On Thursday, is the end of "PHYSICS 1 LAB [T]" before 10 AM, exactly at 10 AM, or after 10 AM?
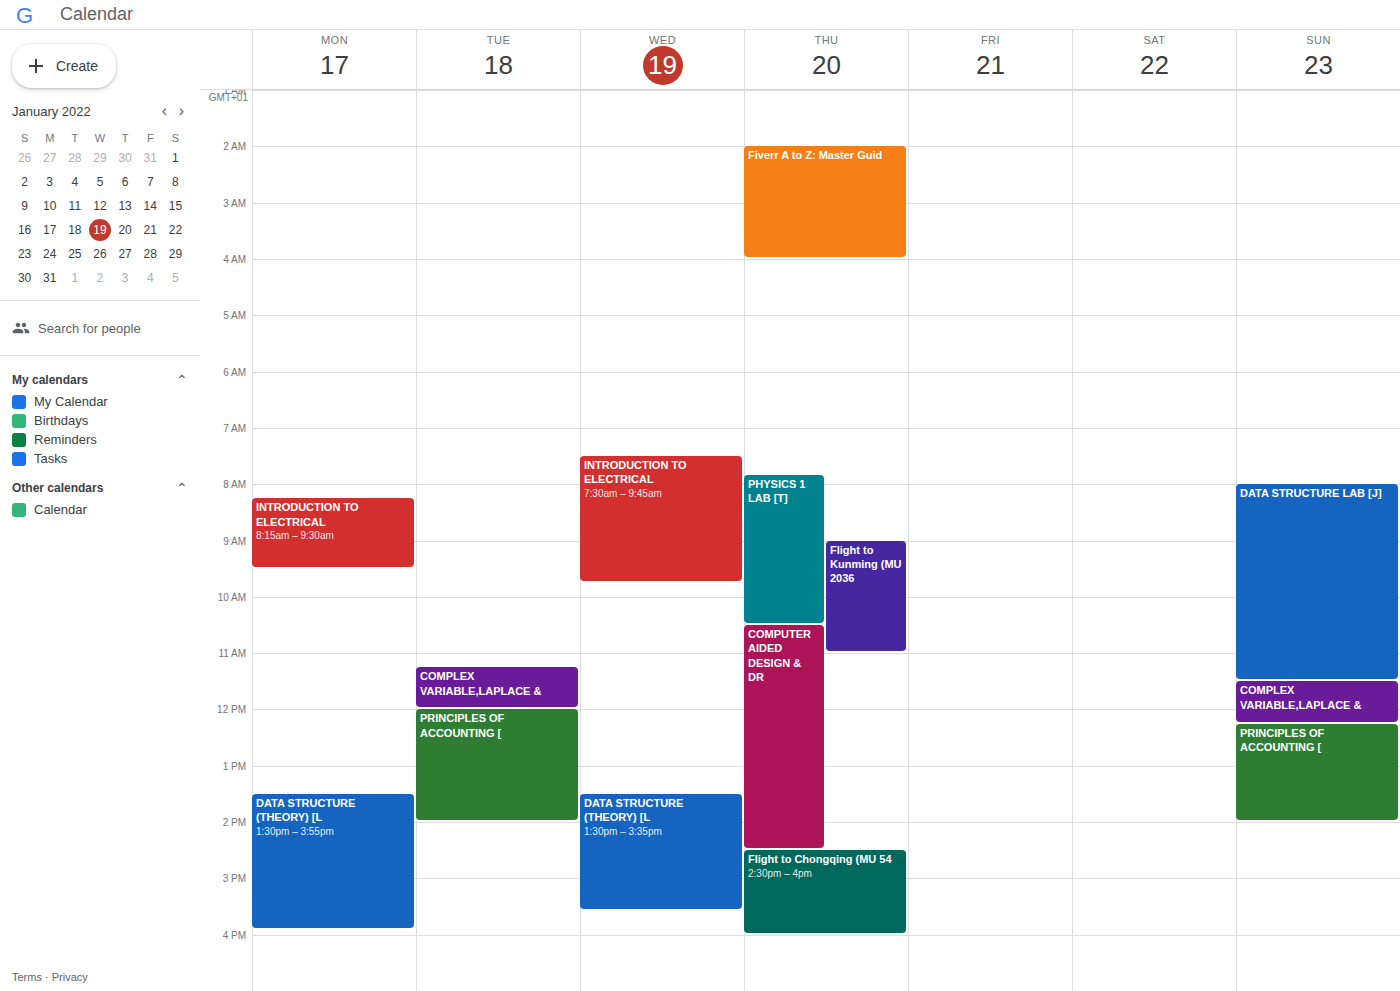
10:30 AM -- after 10 AM, 30 minutes below the 10 AM line.